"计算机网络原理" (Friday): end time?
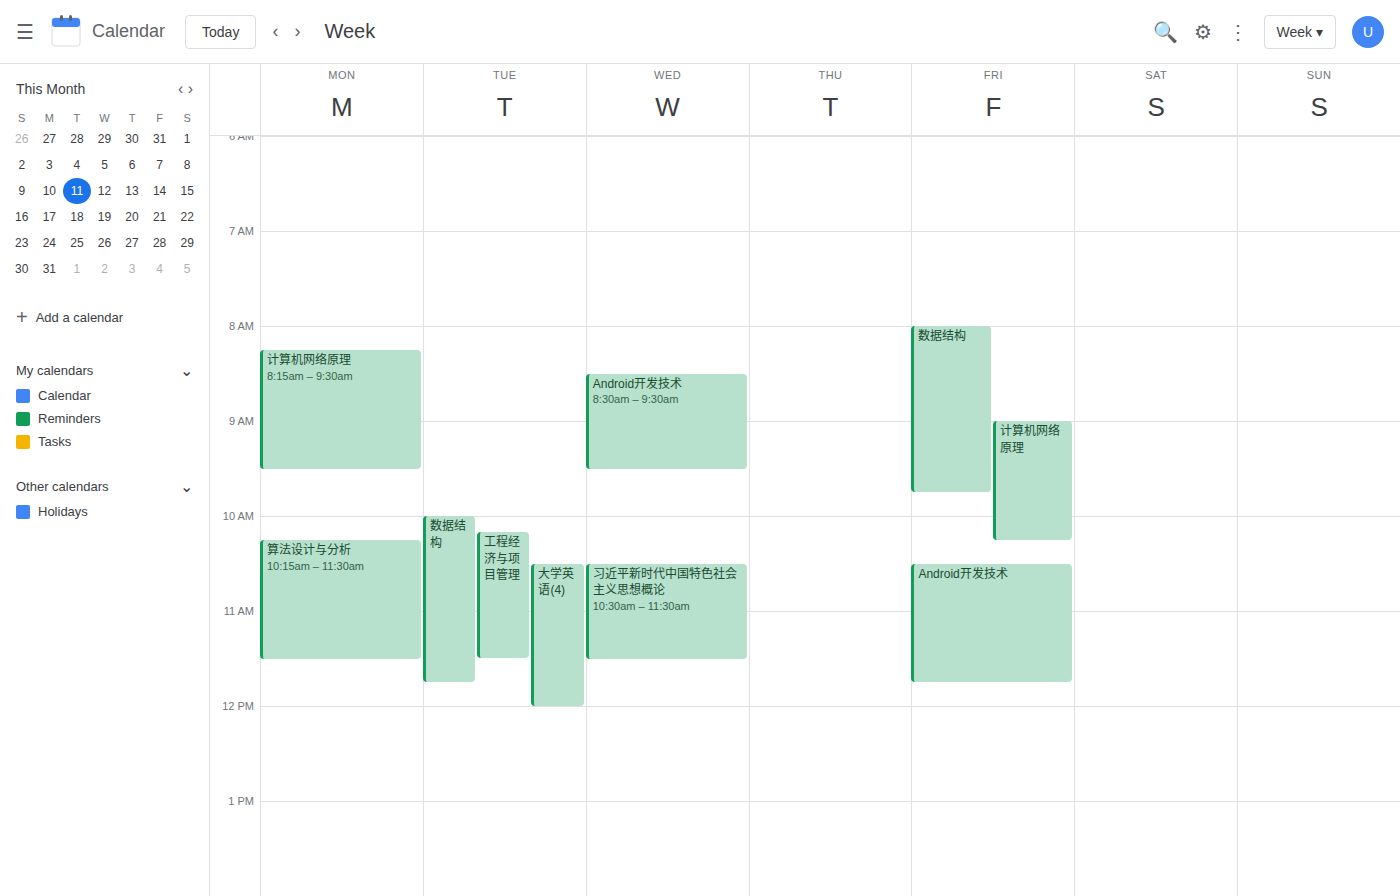
10:15 AM